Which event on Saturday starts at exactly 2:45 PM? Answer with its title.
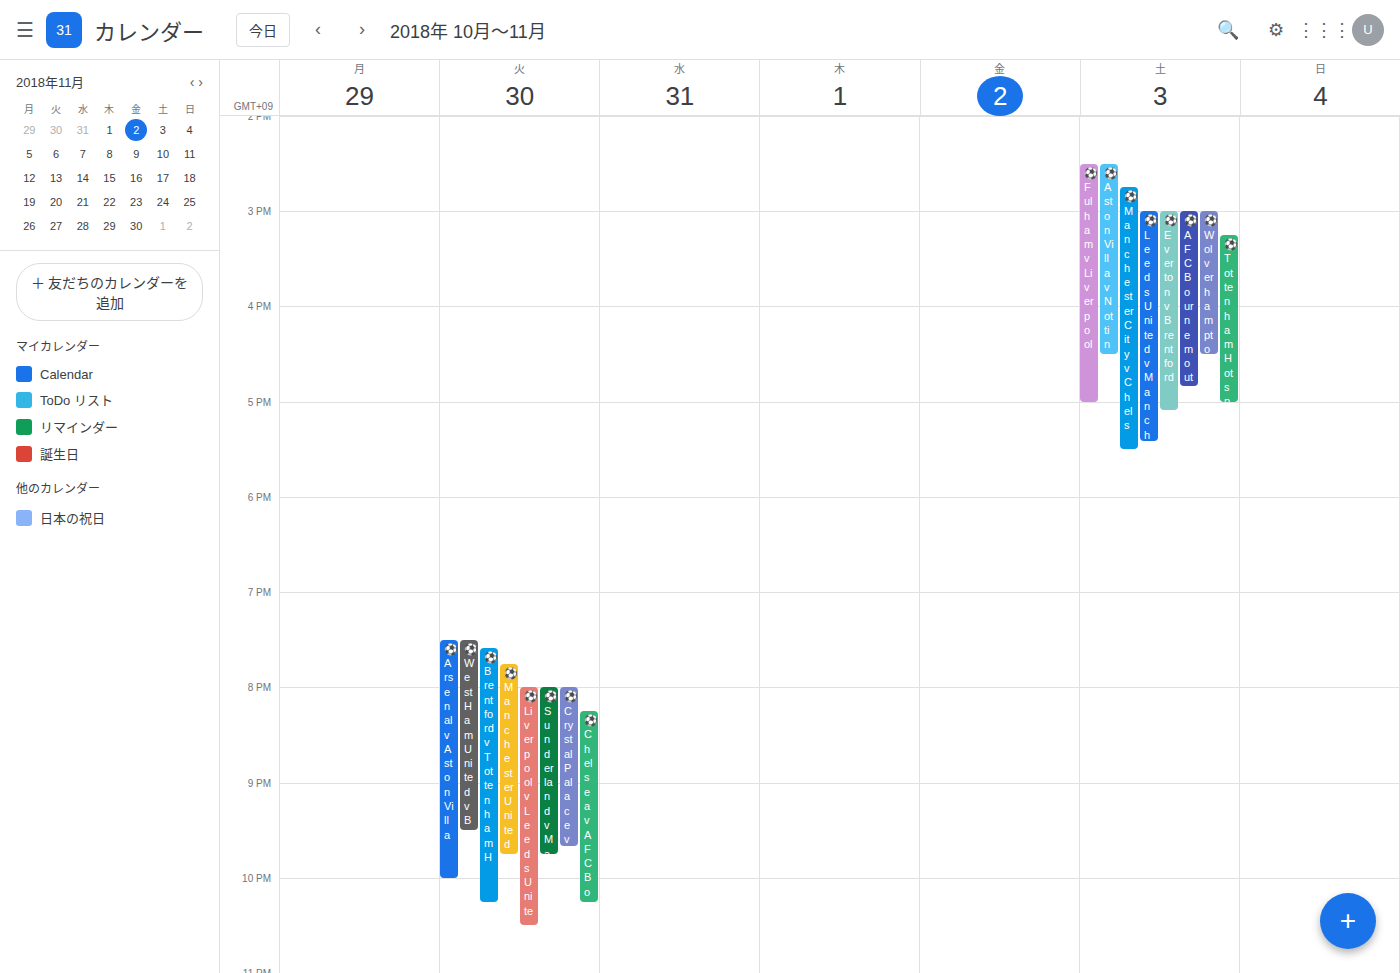
"⚽️ Manchester City v Chels"